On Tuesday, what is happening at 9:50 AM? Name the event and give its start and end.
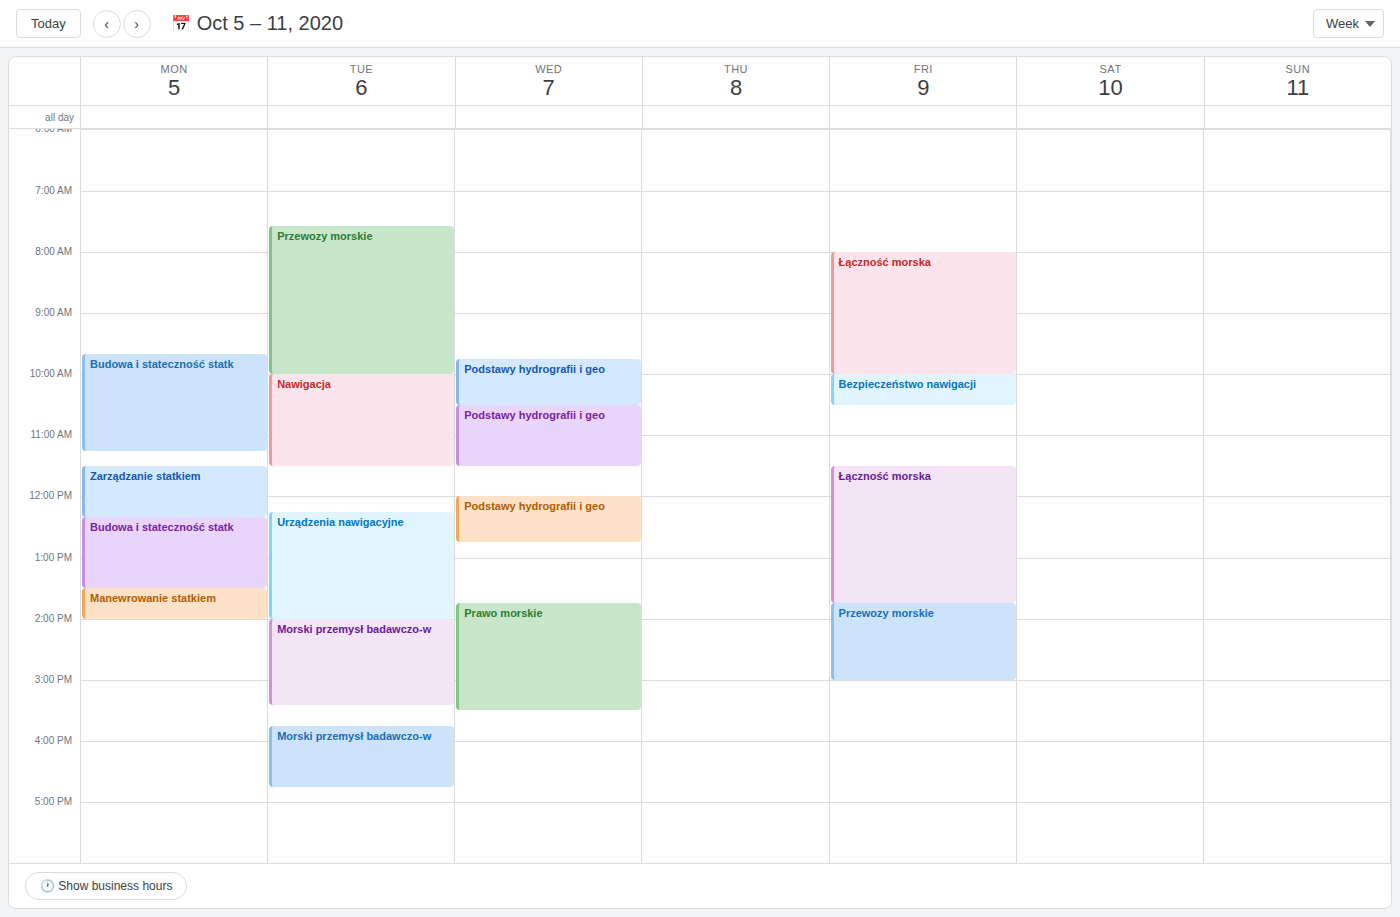
"Przewozy morskie", 7:35 AM to 10:00 AM